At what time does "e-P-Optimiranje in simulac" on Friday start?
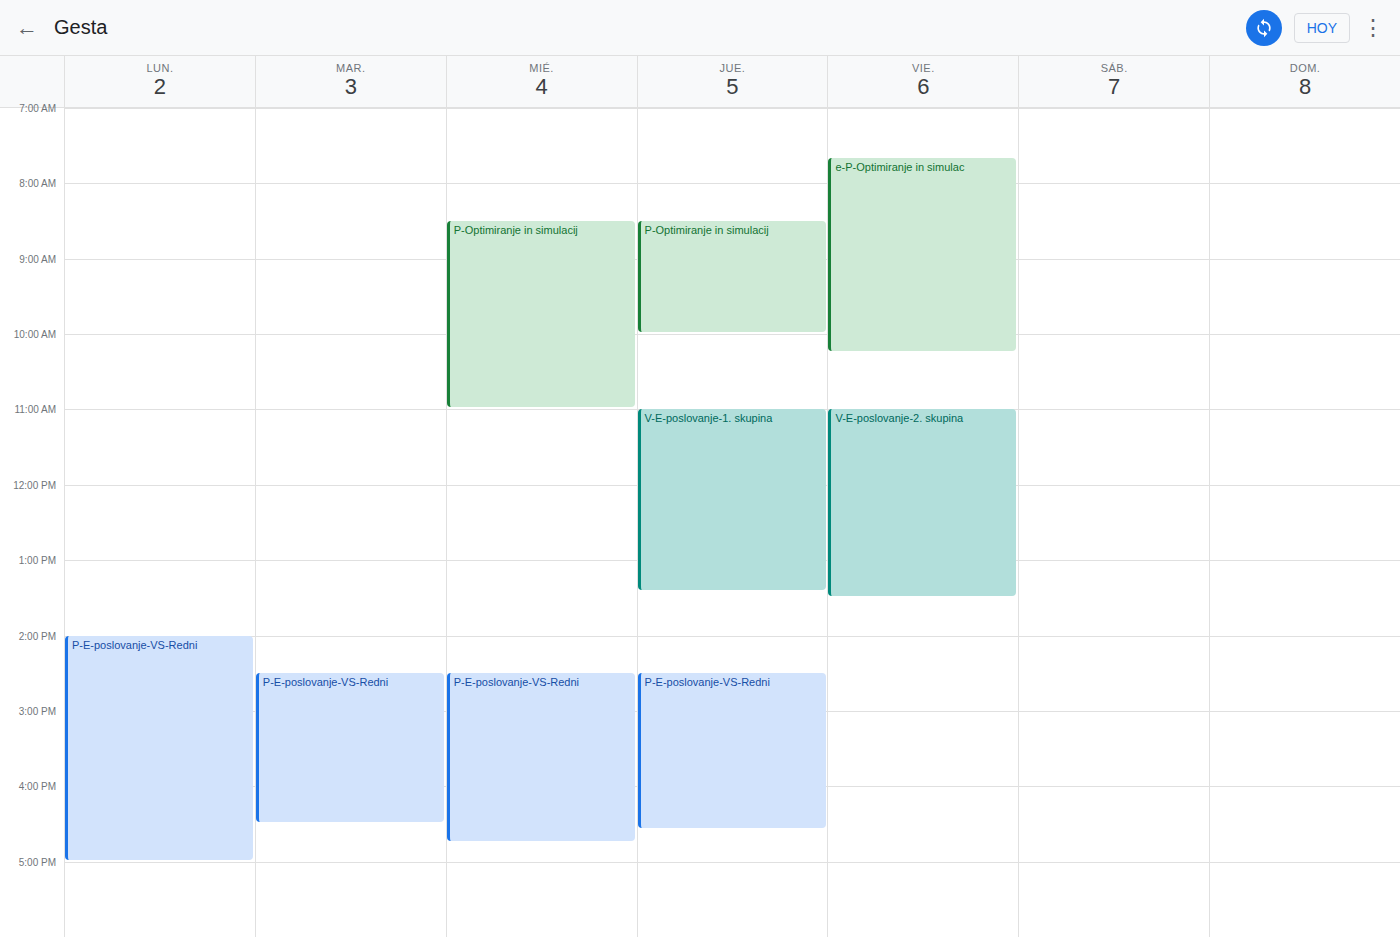
7:40 AM